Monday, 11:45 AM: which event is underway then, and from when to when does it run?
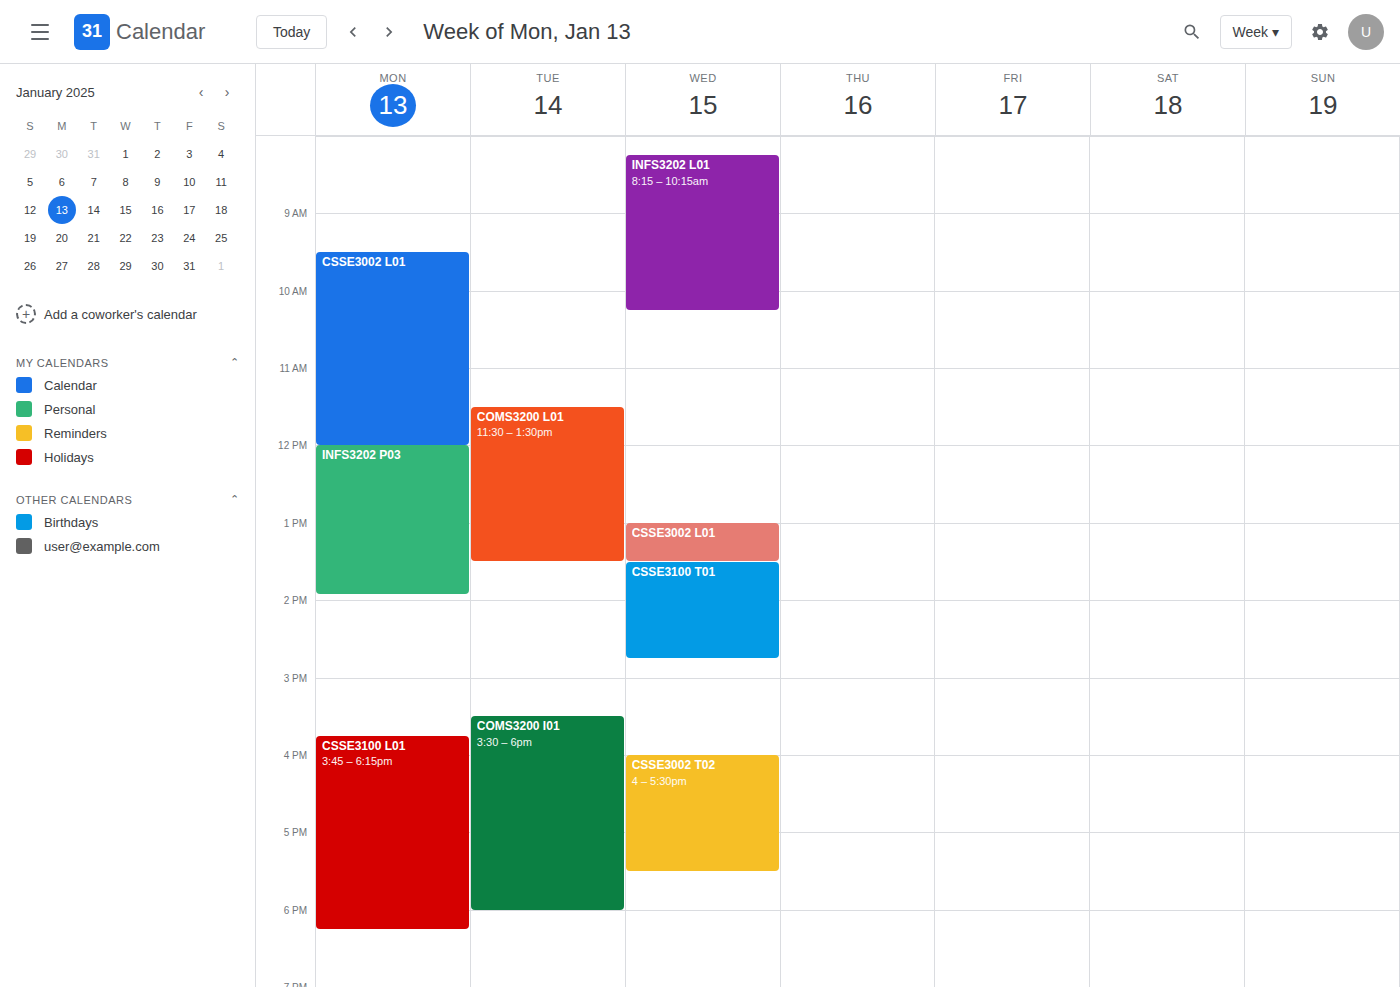
"CSSE3002 L01", 9:30 AM to 12:00 PM